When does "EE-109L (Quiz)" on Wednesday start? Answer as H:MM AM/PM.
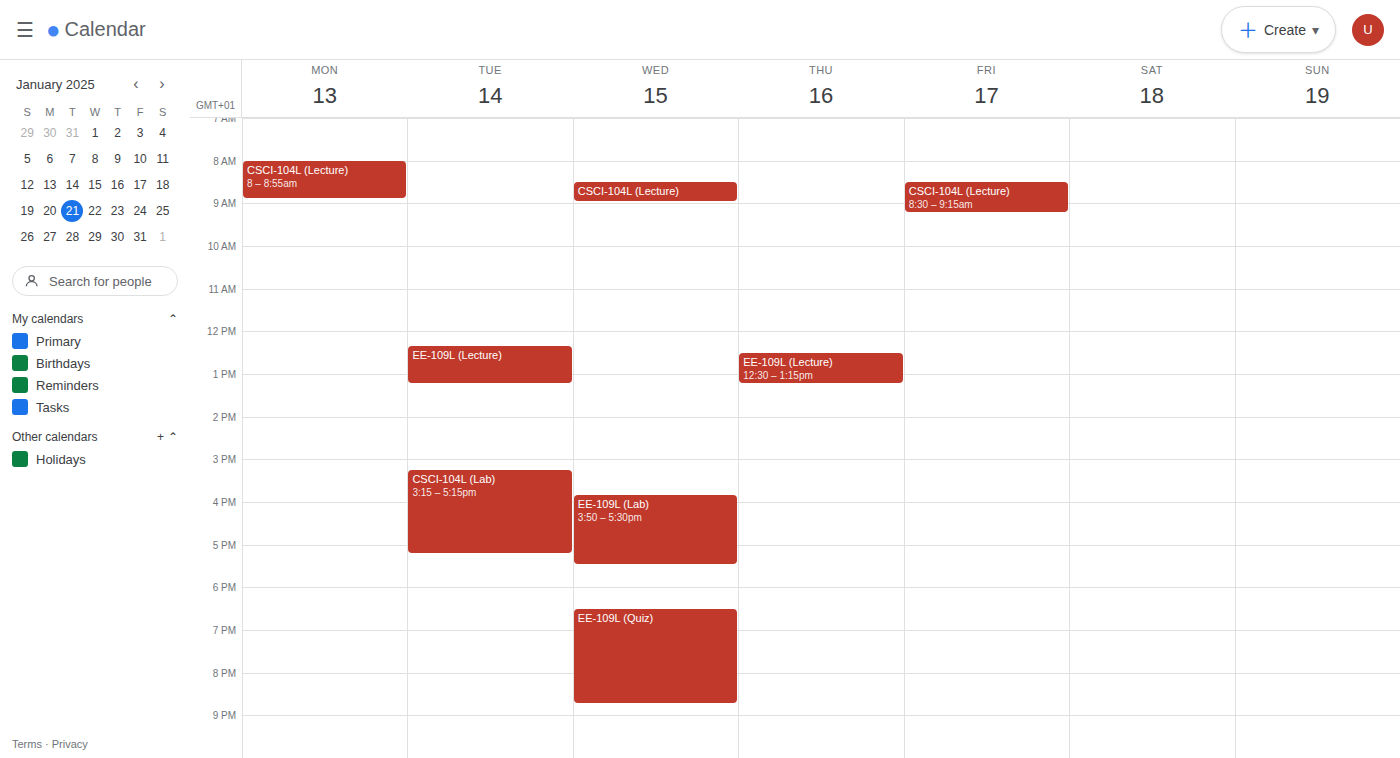
6:30 PM